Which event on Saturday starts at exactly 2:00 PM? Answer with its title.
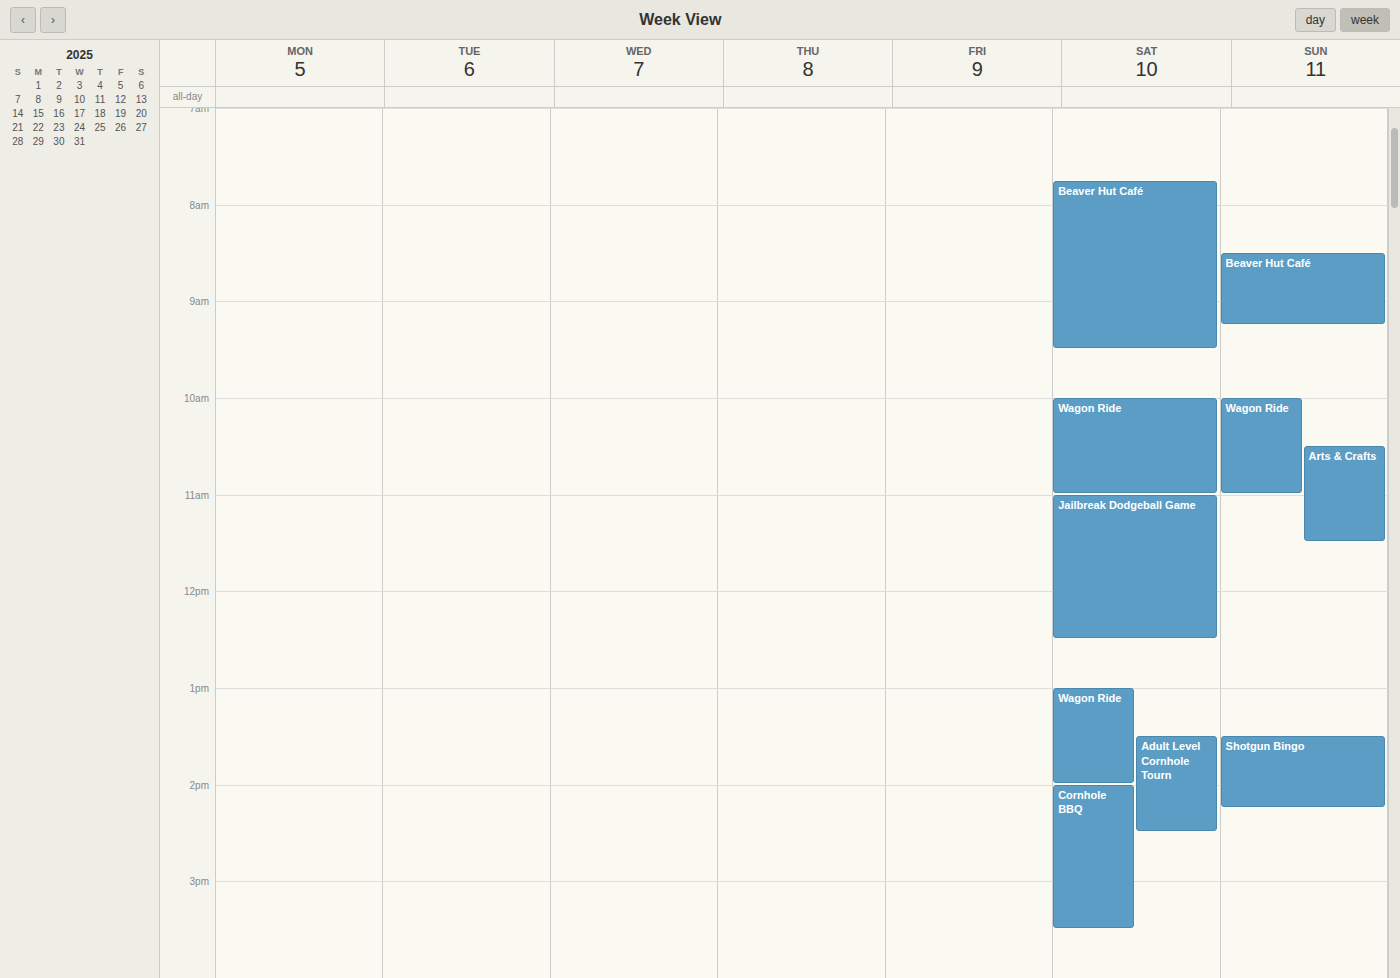
"Cornhole BBQ"